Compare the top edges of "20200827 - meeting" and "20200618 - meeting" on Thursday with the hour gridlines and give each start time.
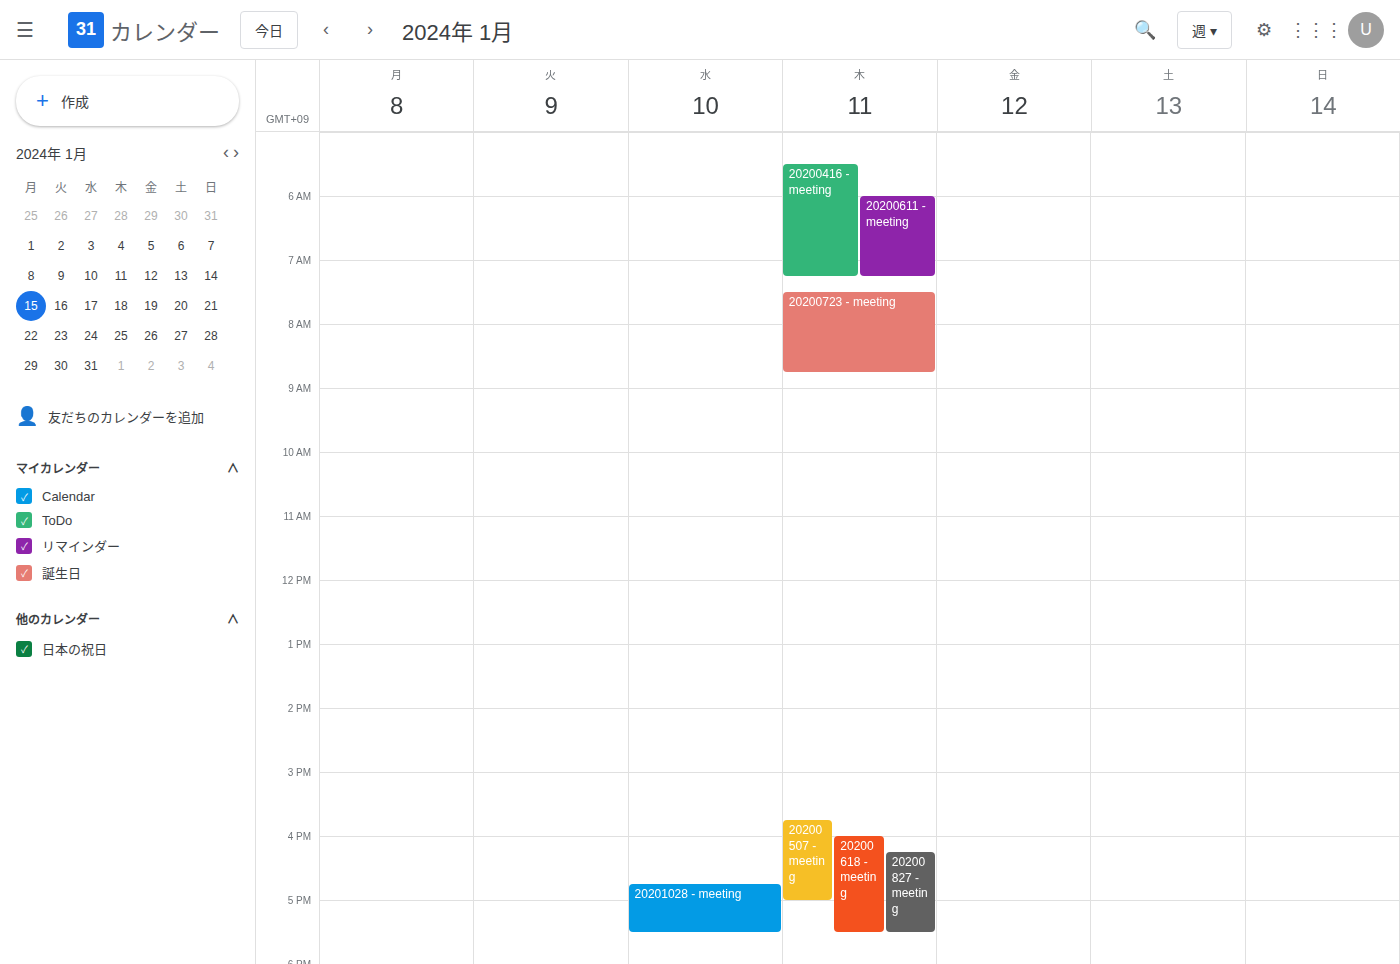
"20200827 - meeting": 4:15 PM, neither: a quarter of the way from the 4 PM line to the 5 PM line. "20200618 - meeting": 4:00 PM, exactly on the 4 PM line.